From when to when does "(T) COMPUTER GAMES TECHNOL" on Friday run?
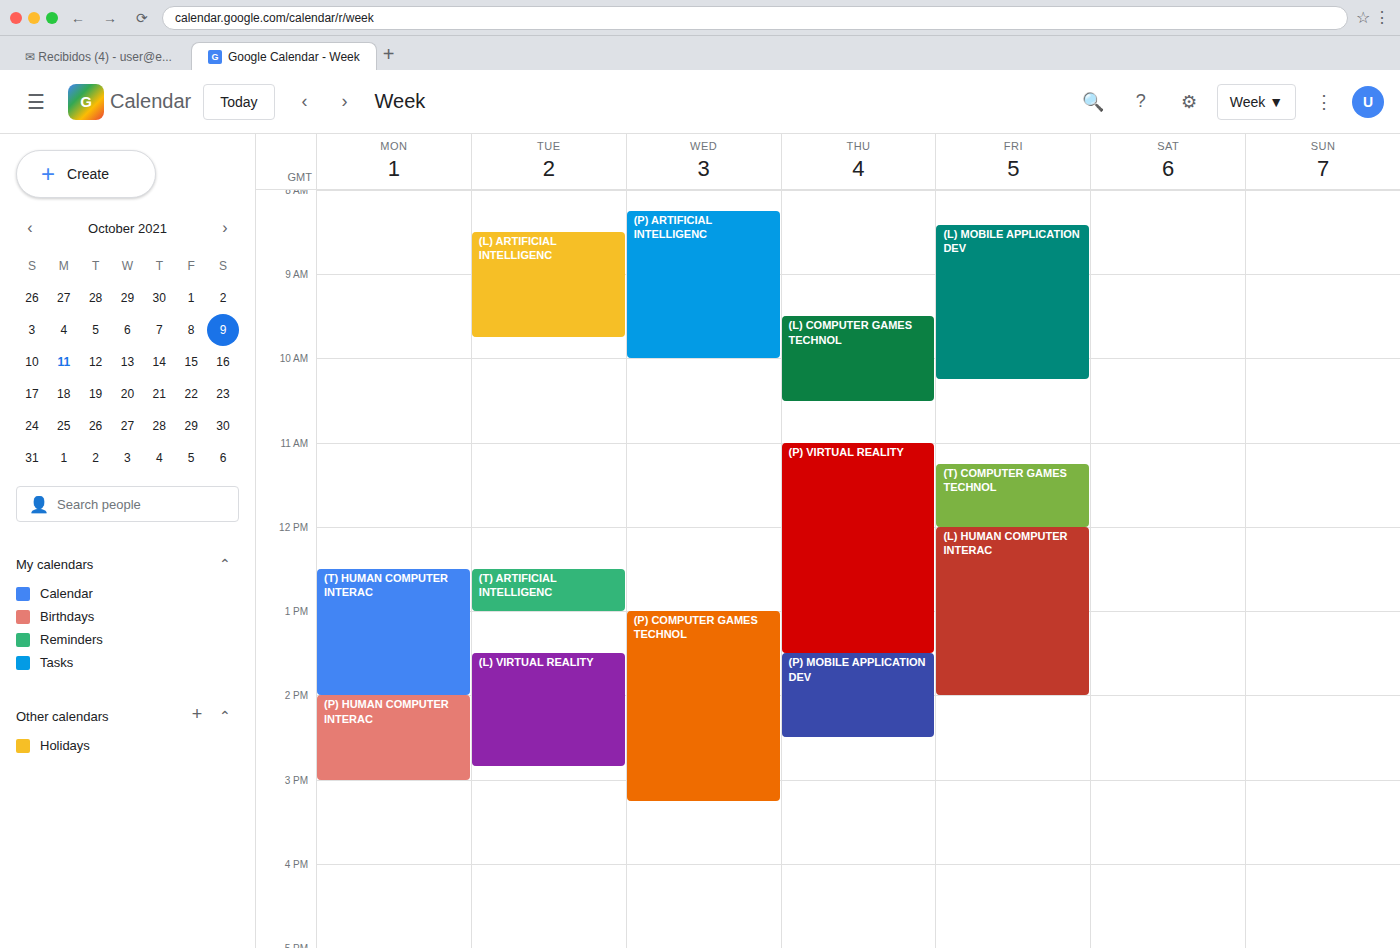
11:15 AM to 12:00 PM